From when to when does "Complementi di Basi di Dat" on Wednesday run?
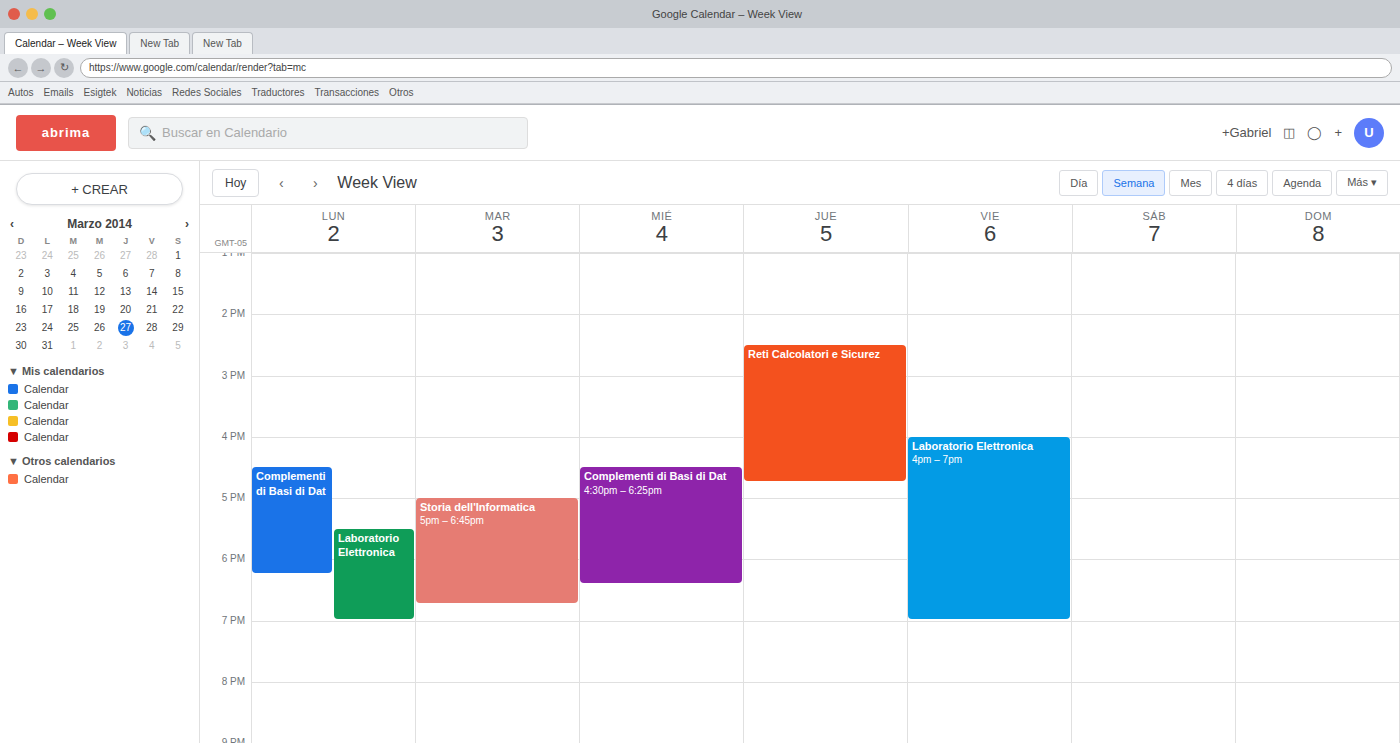
4:30 PM to 6:25 PM